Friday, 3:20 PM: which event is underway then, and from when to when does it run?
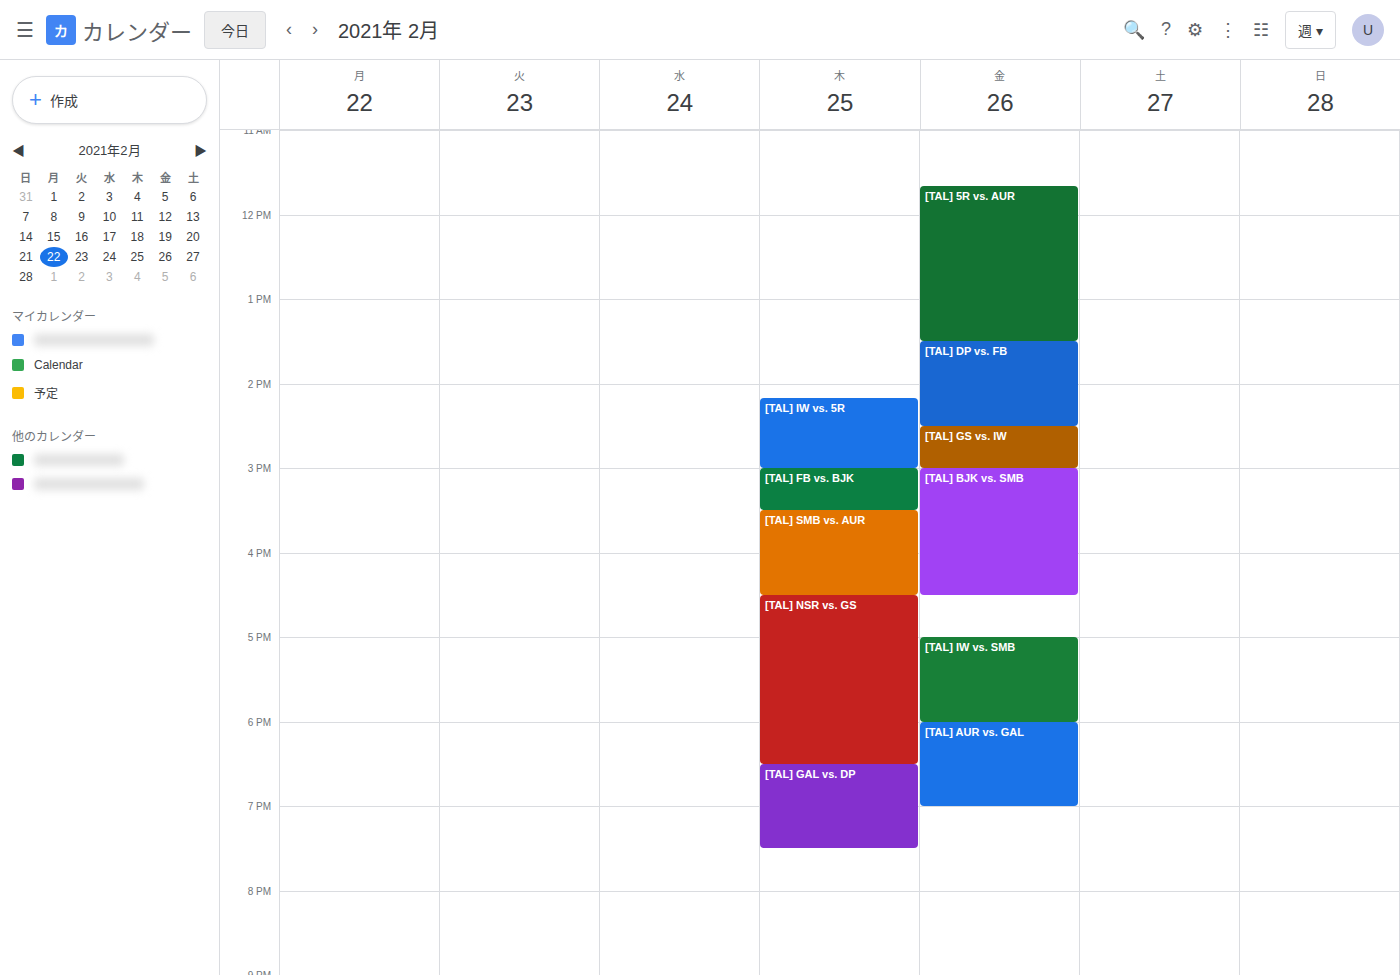
"[TAL] BJK vs. SMB", 3:00 PM to 4:30 PM